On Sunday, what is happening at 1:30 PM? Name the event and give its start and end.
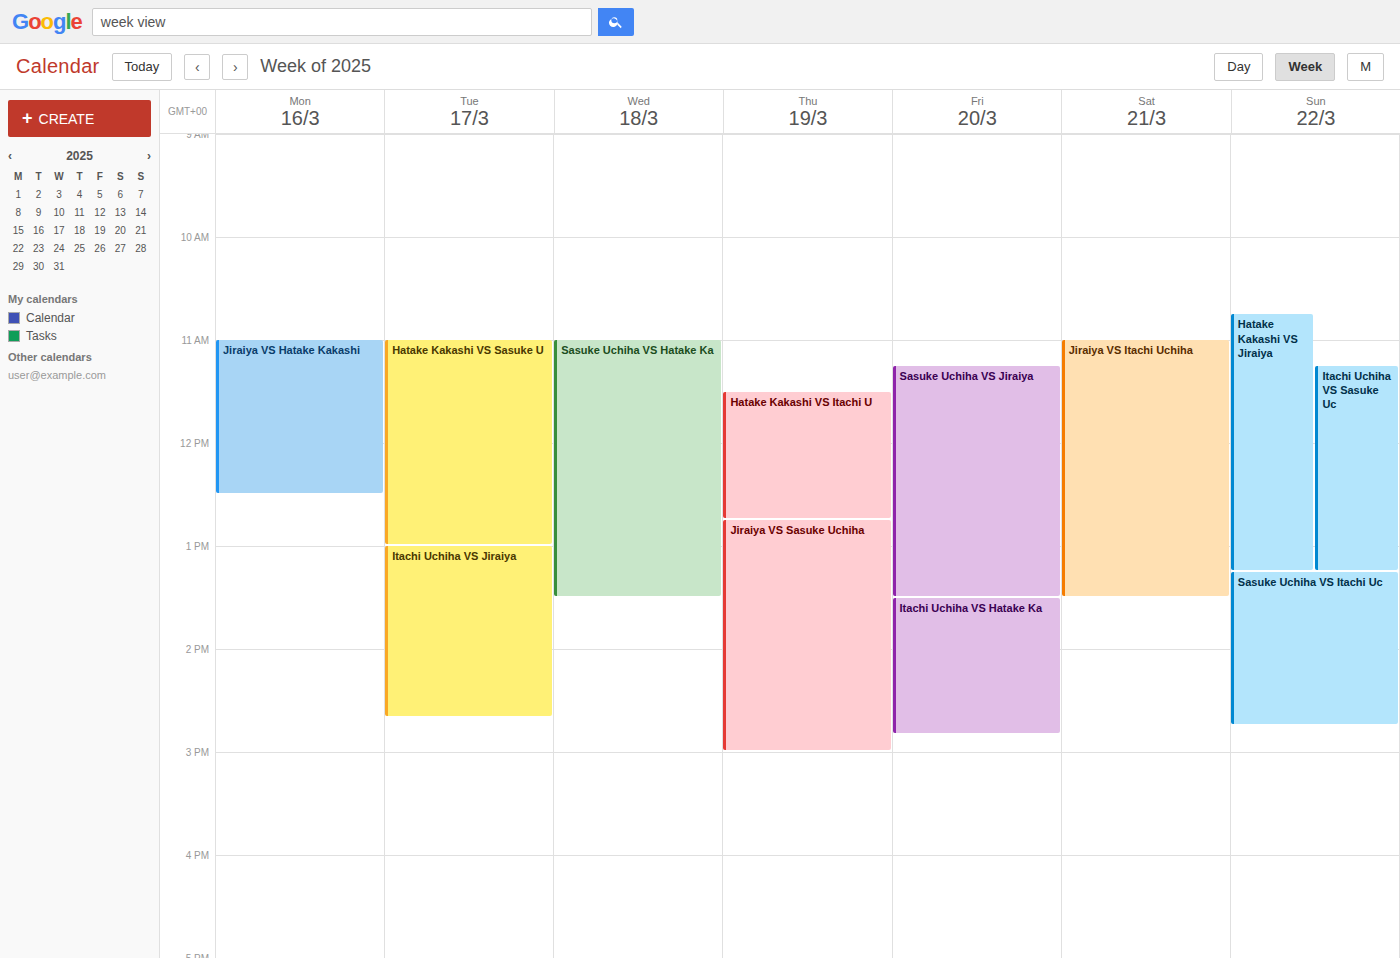
"Sasuke Uchiha VS Itachi Uc", 1:15 PM to 2:45 PM